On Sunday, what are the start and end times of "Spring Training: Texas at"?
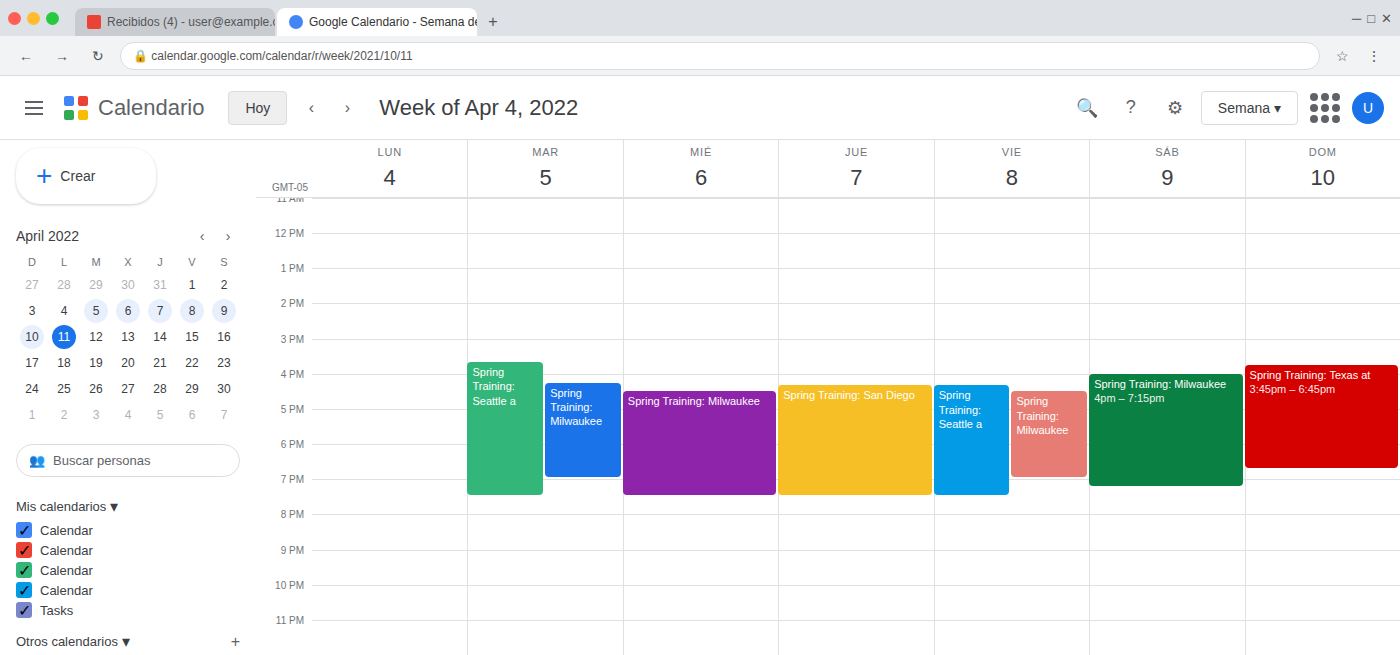
3:45 PM to 6:45 PM